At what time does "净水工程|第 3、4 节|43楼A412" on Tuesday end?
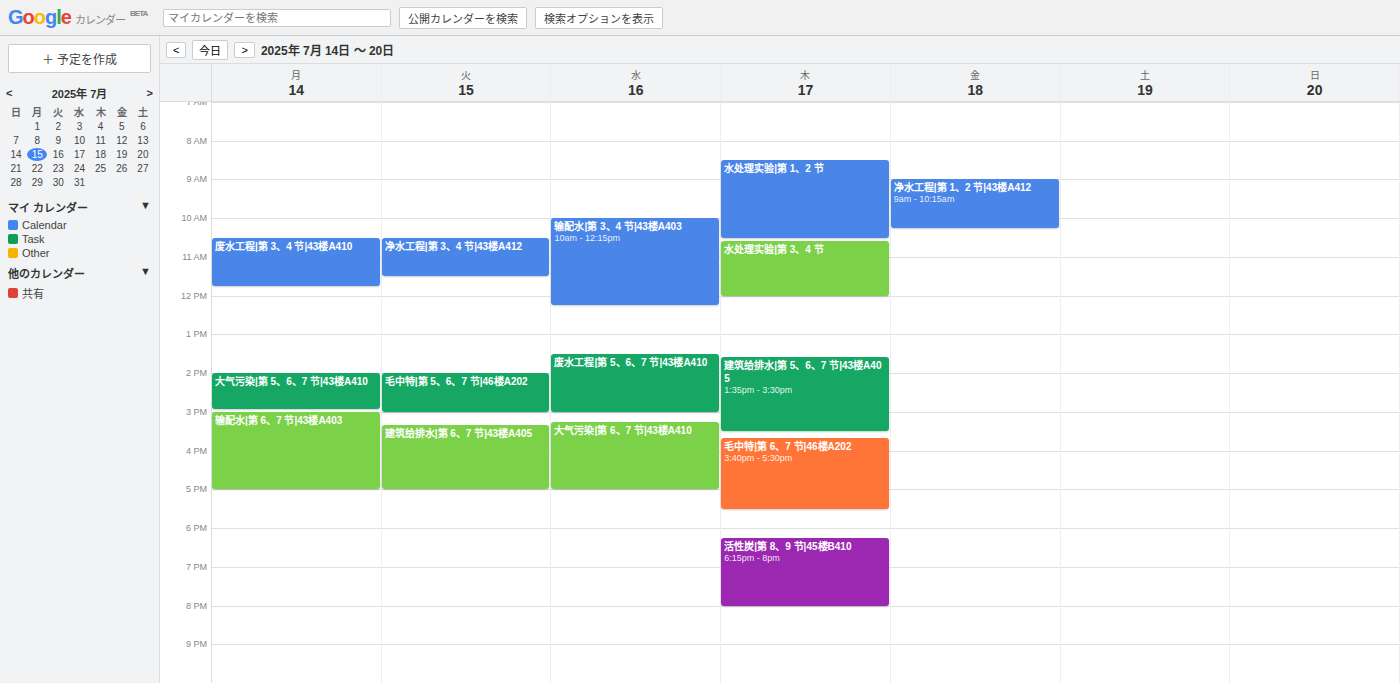
11:30 AM